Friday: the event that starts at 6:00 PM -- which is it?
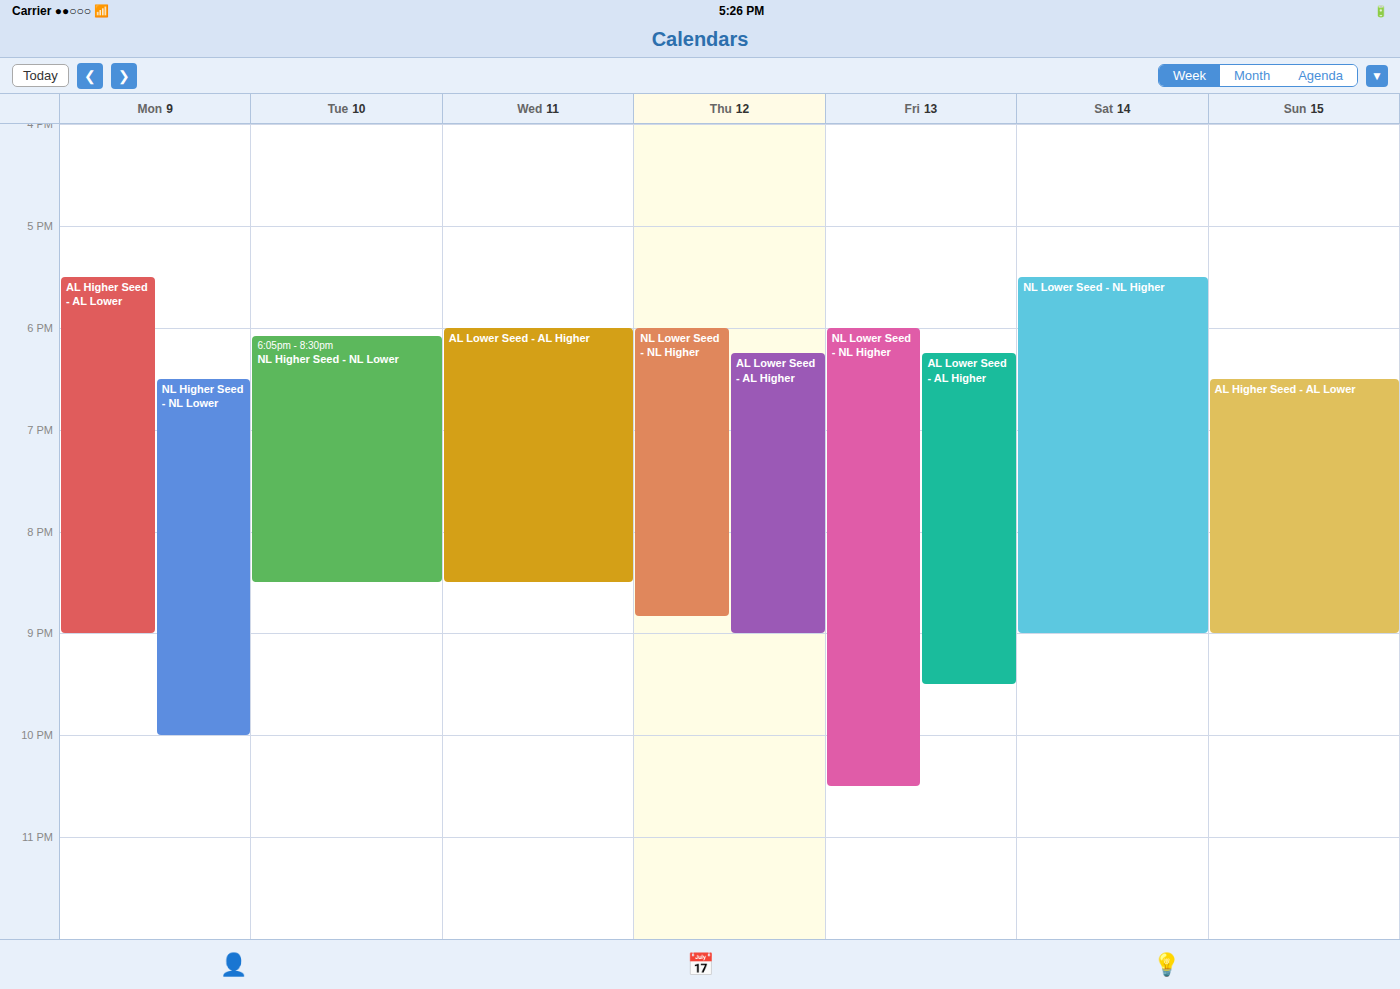
"NL Lower Seed - NL Higher"